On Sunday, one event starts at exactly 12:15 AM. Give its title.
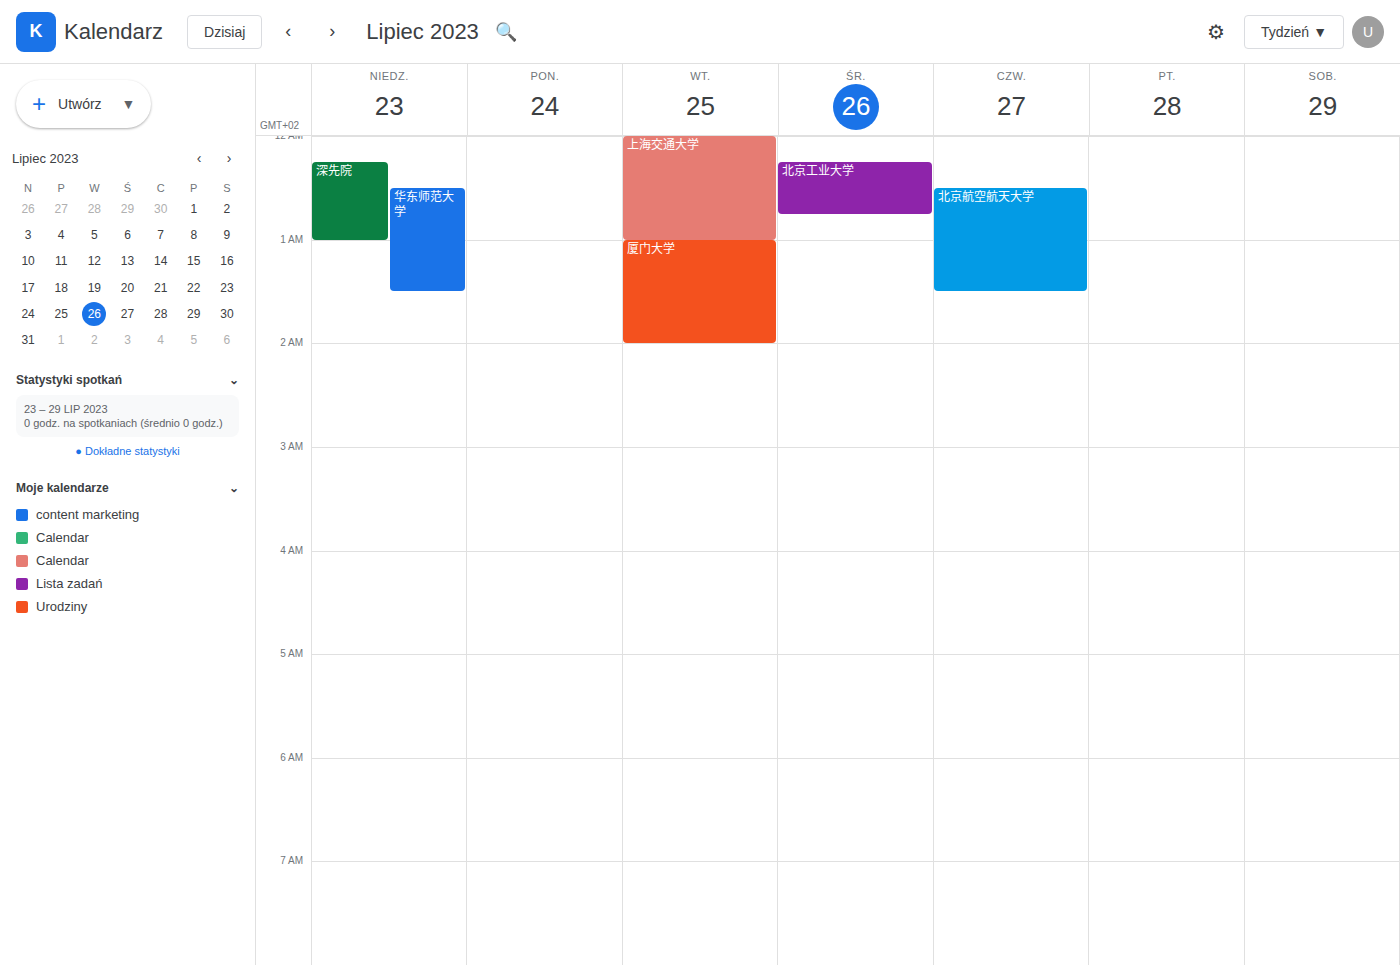
"深先院"